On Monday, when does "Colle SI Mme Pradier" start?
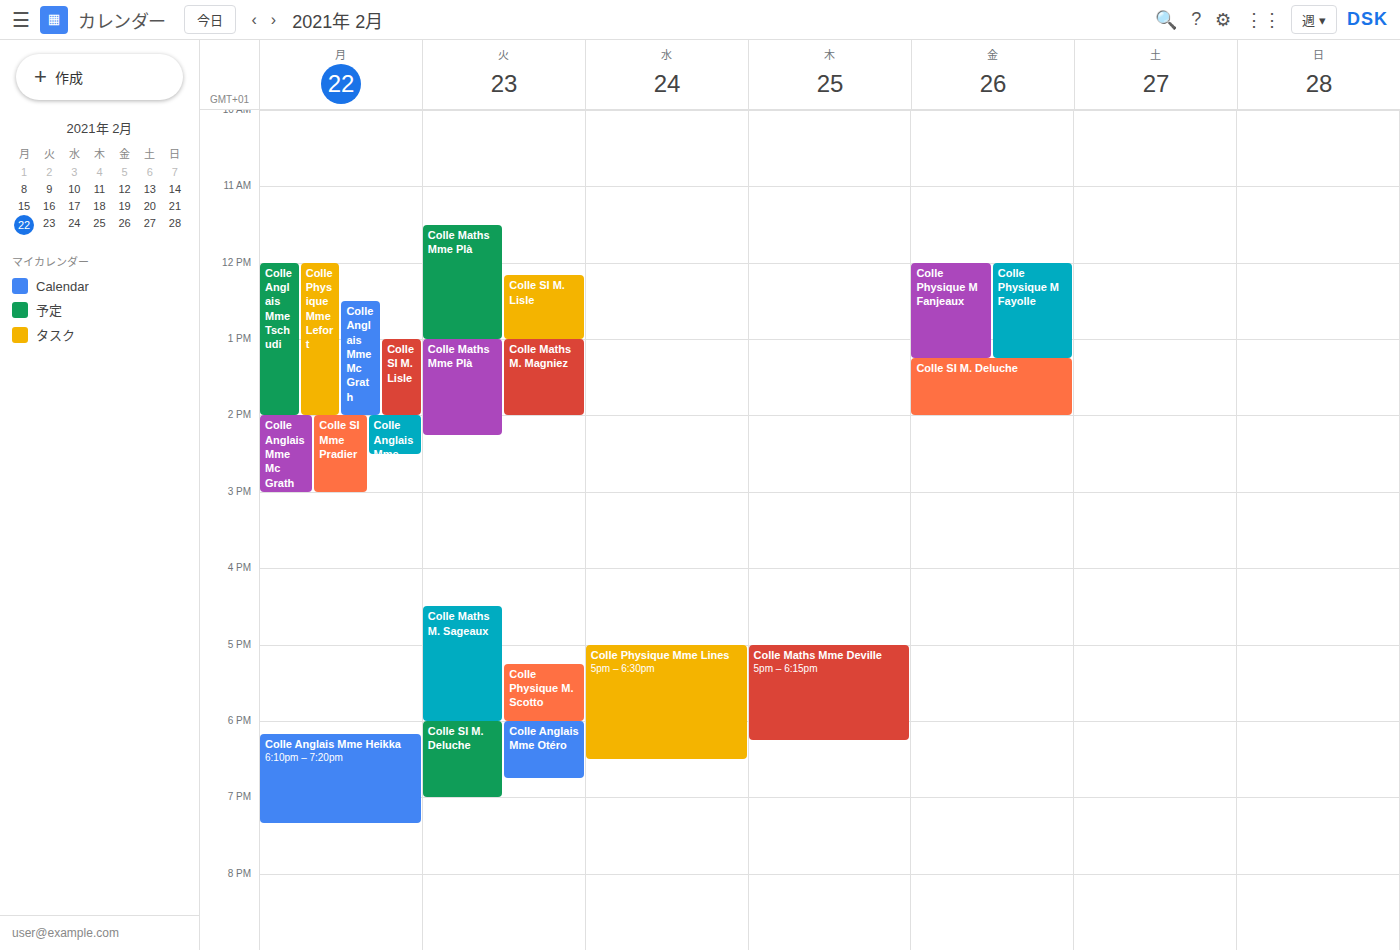
14:00